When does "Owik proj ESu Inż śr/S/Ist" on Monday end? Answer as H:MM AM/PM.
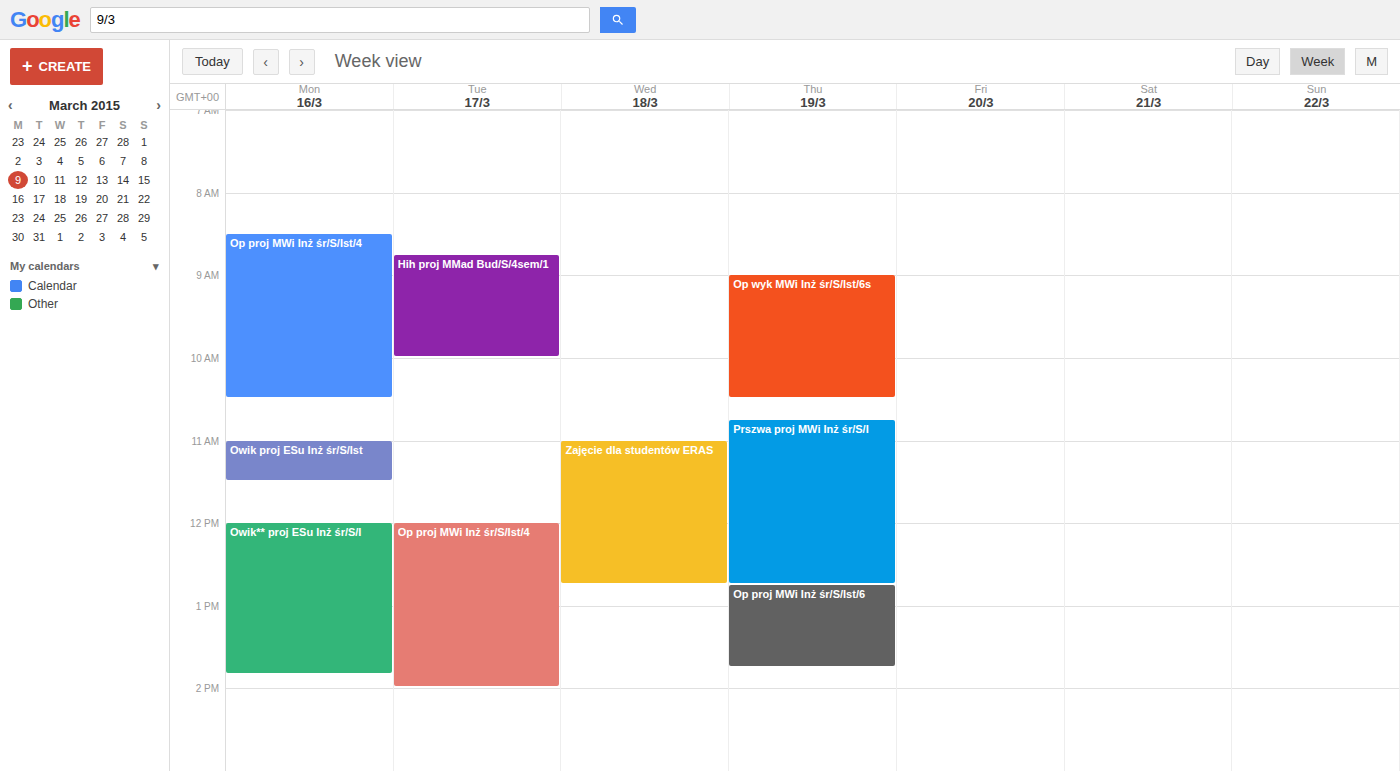
11:30 AM